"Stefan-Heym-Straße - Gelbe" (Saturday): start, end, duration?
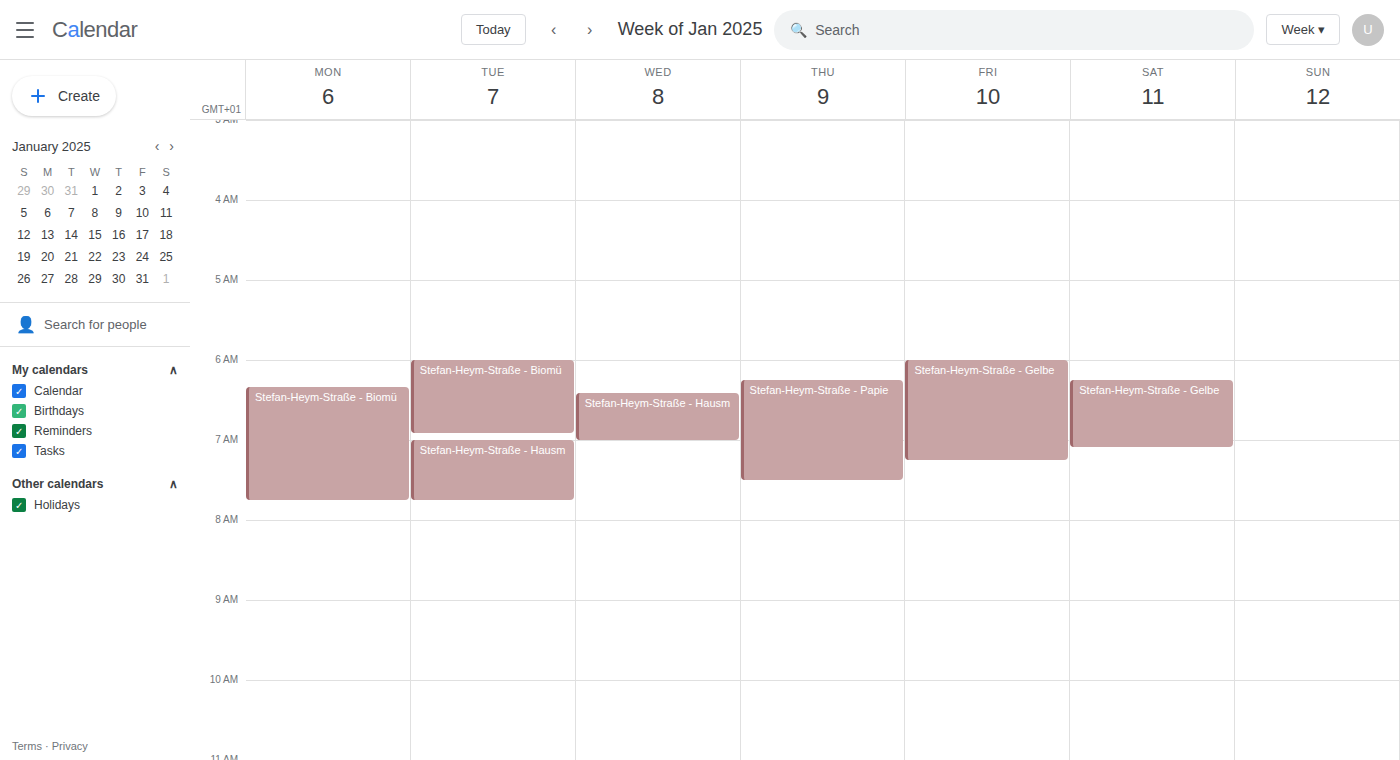
6:15 AM to 7:05 AM, 50 minutes